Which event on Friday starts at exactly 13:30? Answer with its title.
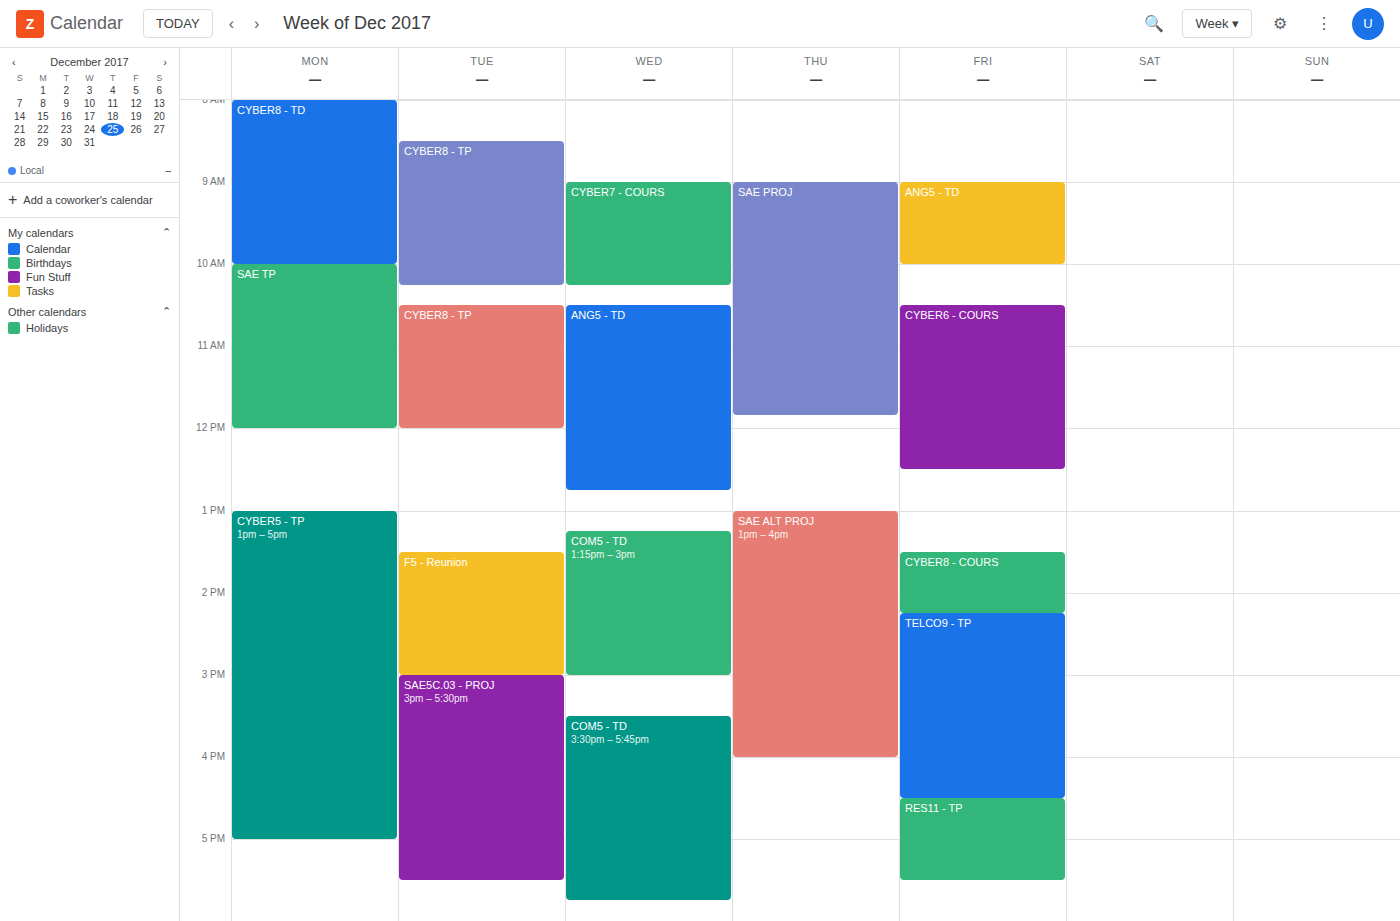
"CYBER8 - COURS"